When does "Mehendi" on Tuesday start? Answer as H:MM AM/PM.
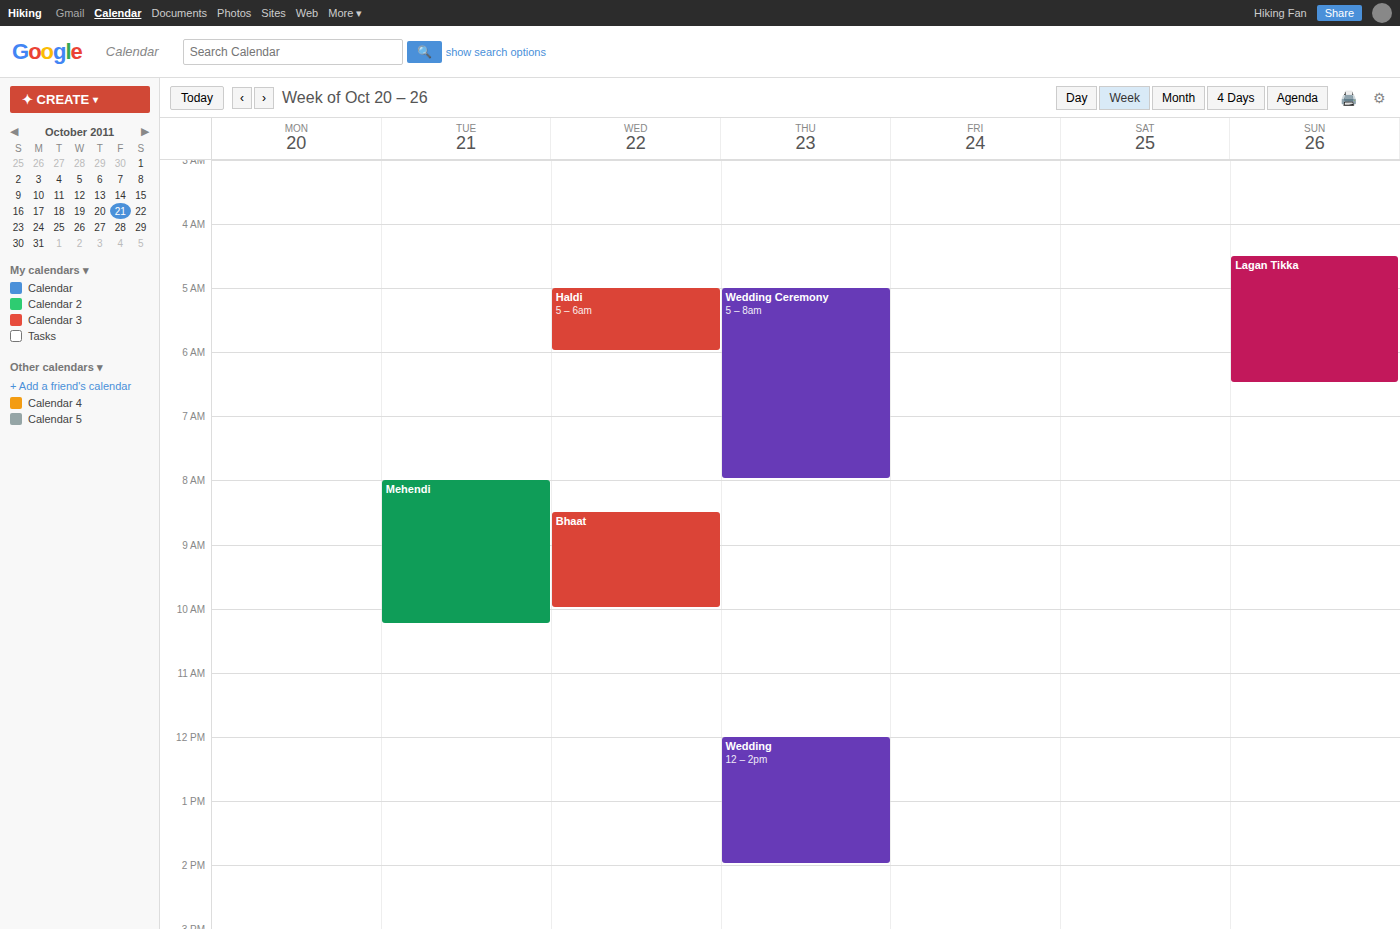
8:00 AM